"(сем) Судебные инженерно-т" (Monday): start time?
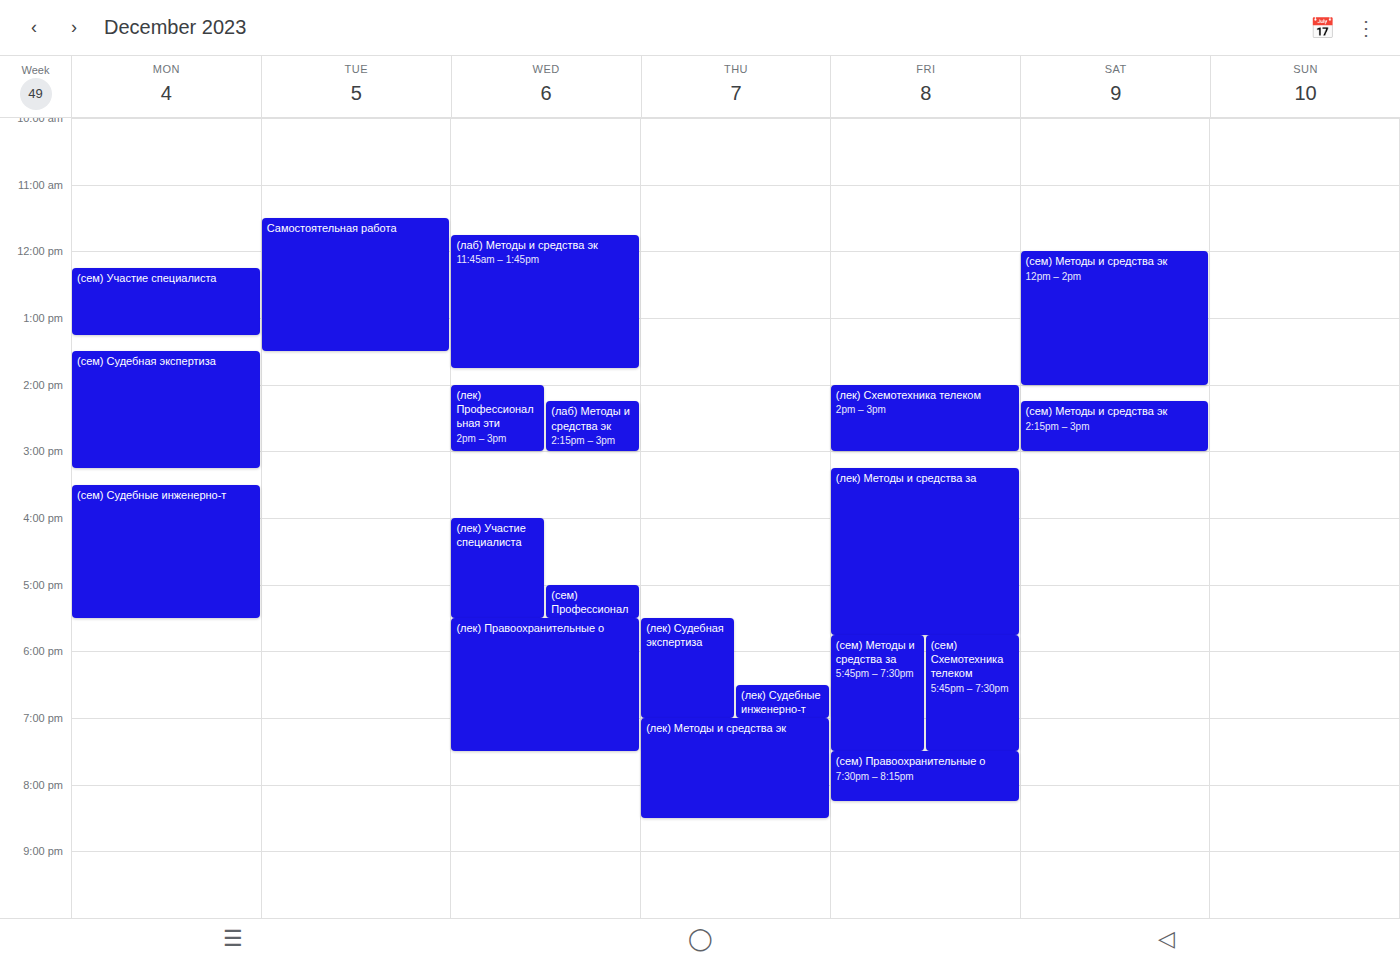
3:30 PM